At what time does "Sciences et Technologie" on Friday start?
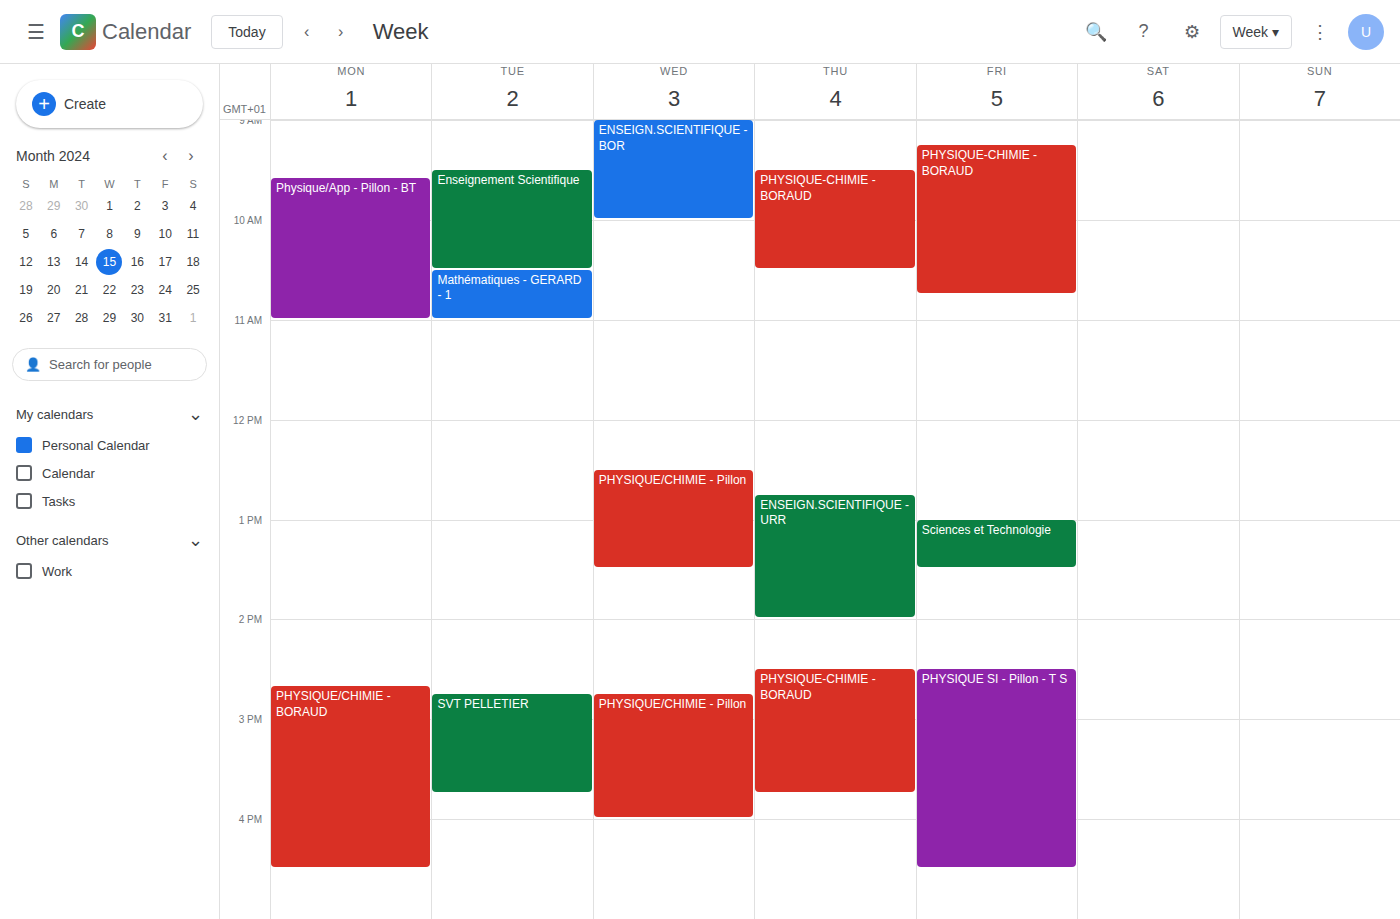
1:00 PM